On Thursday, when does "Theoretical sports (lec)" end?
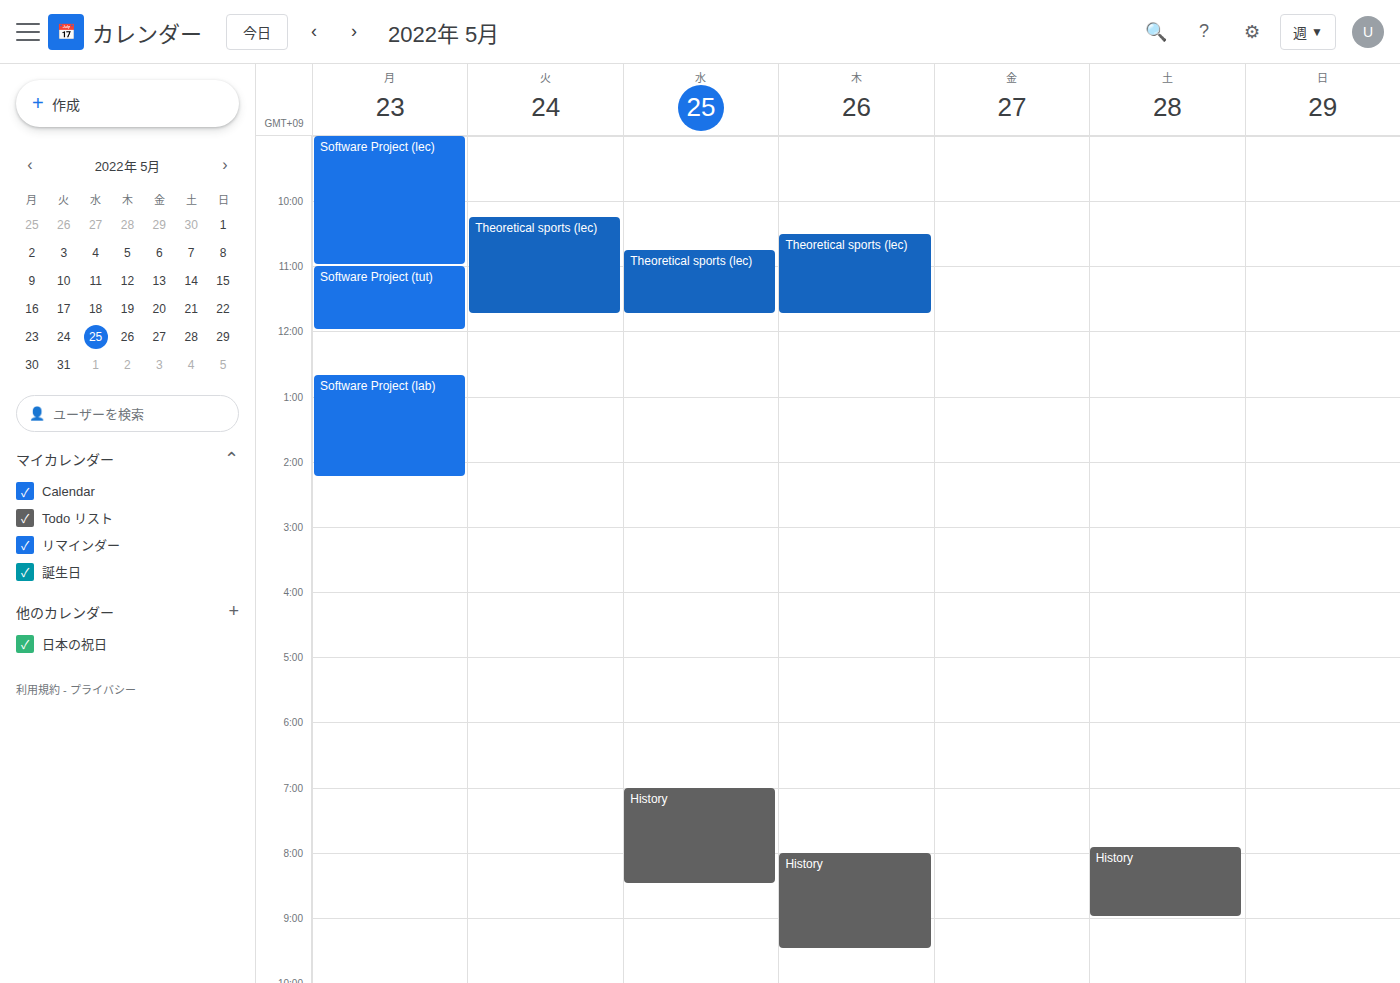
11:45 AM